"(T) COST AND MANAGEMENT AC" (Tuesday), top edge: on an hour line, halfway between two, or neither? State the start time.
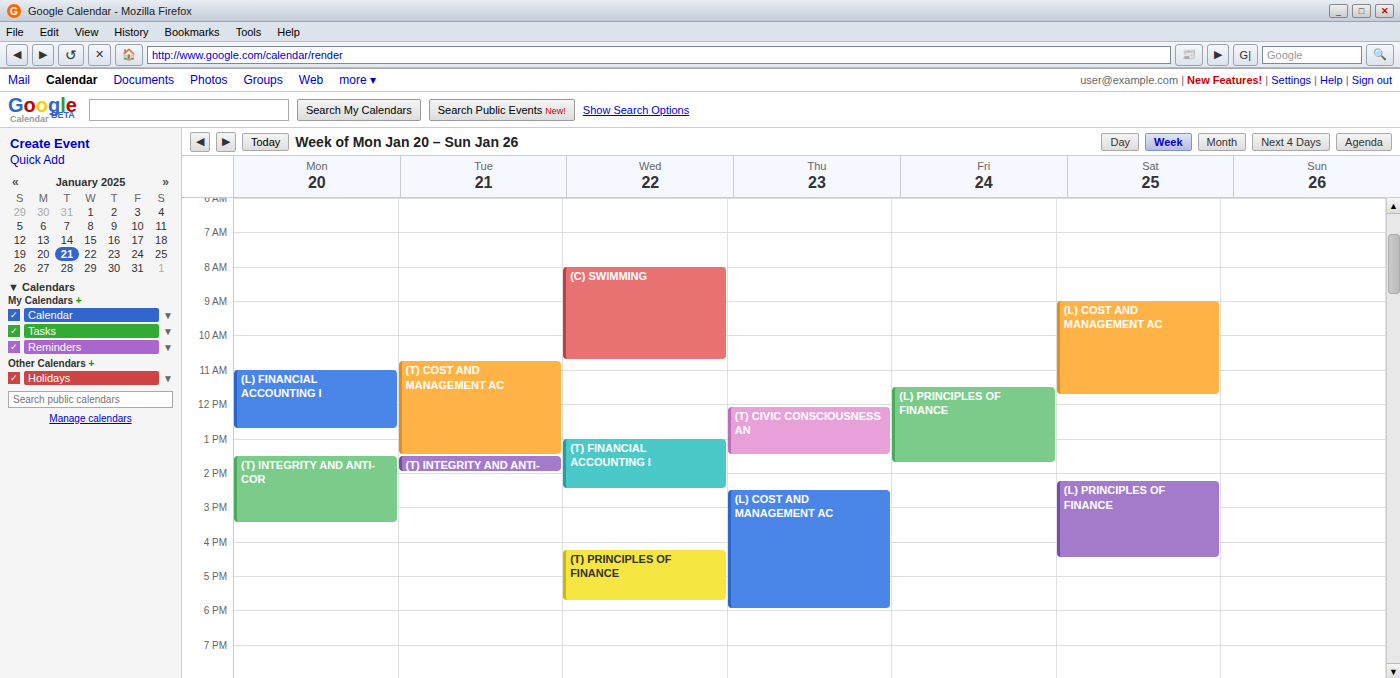
10:45 AM -- neither: three quarters of the way from the 10 AM line to the 11 AM line.